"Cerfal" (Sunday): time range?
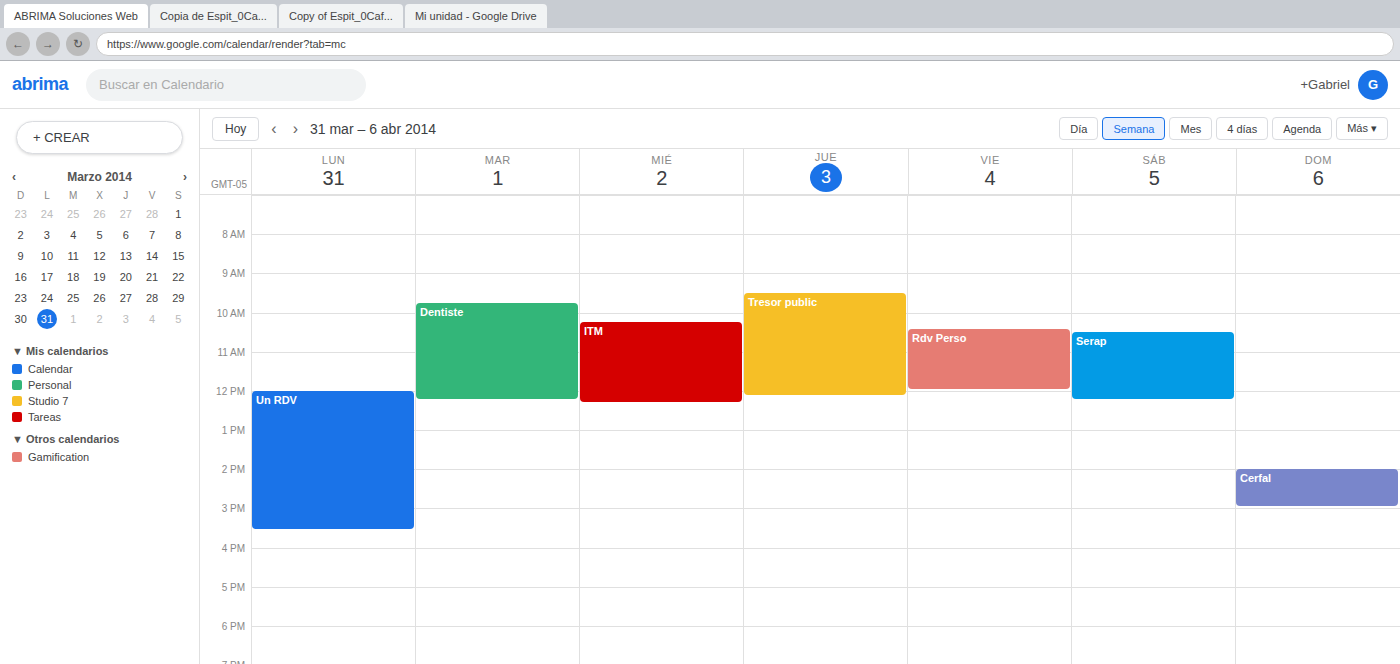
2:00 PM to 3:00 PM